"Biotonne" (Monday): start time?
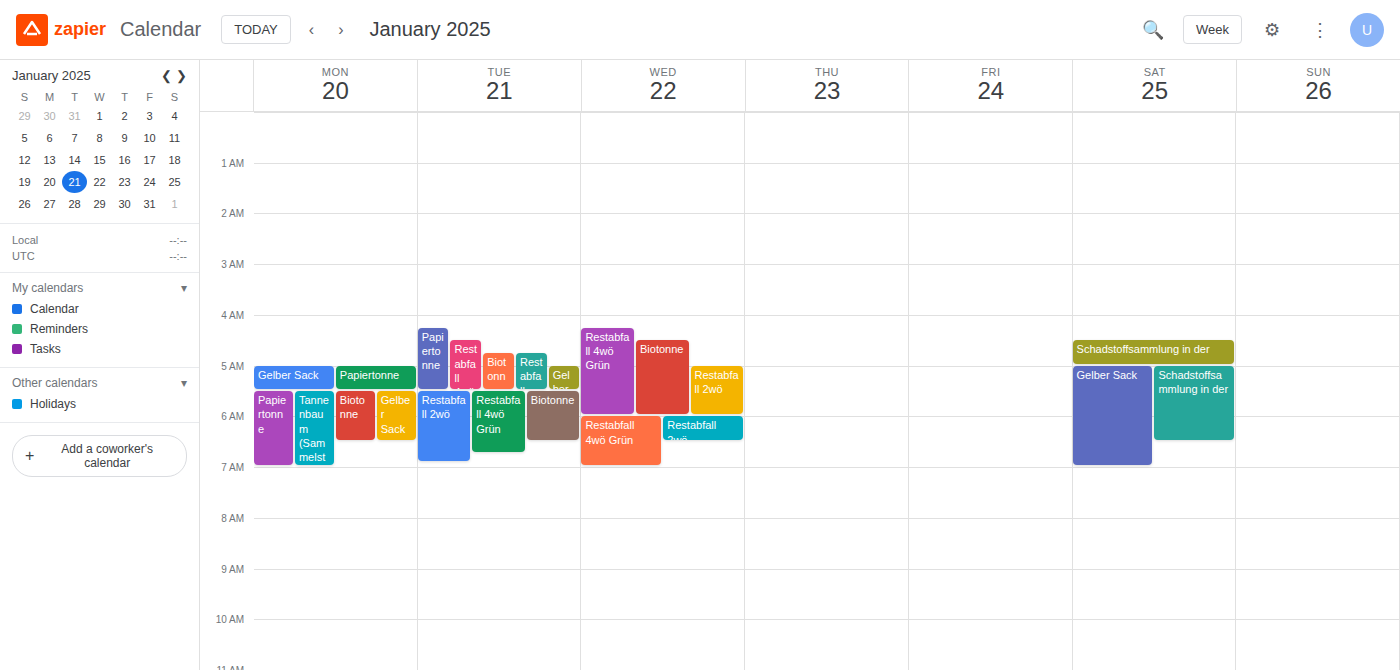
5:30 AM